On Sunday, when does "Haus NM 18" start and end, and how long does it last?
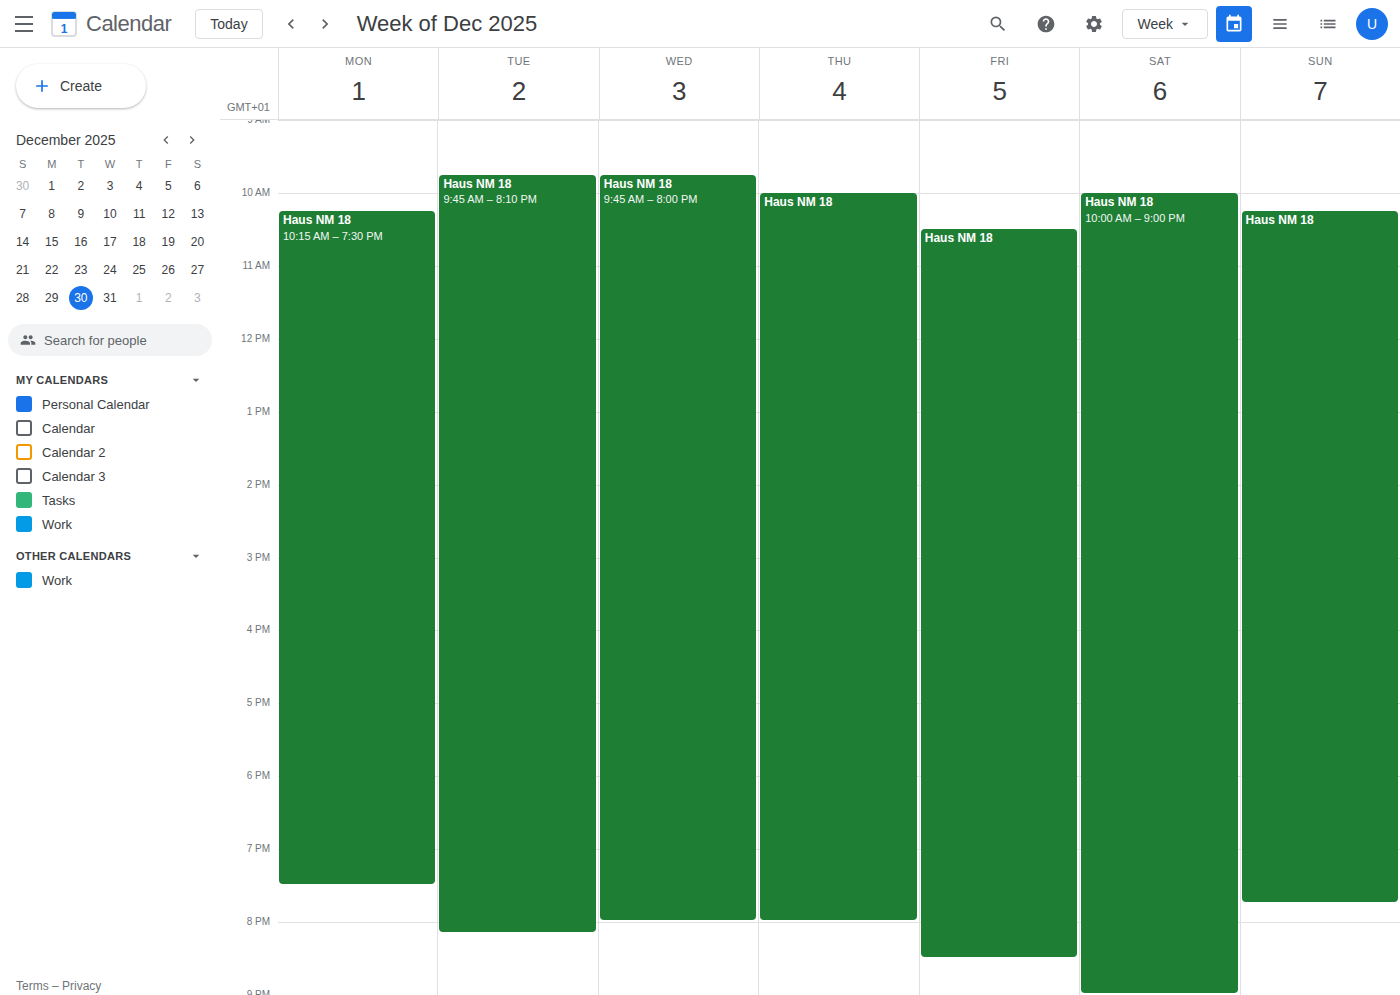
10:15 AM to 7:45 PM, 9 hours 30 minutes